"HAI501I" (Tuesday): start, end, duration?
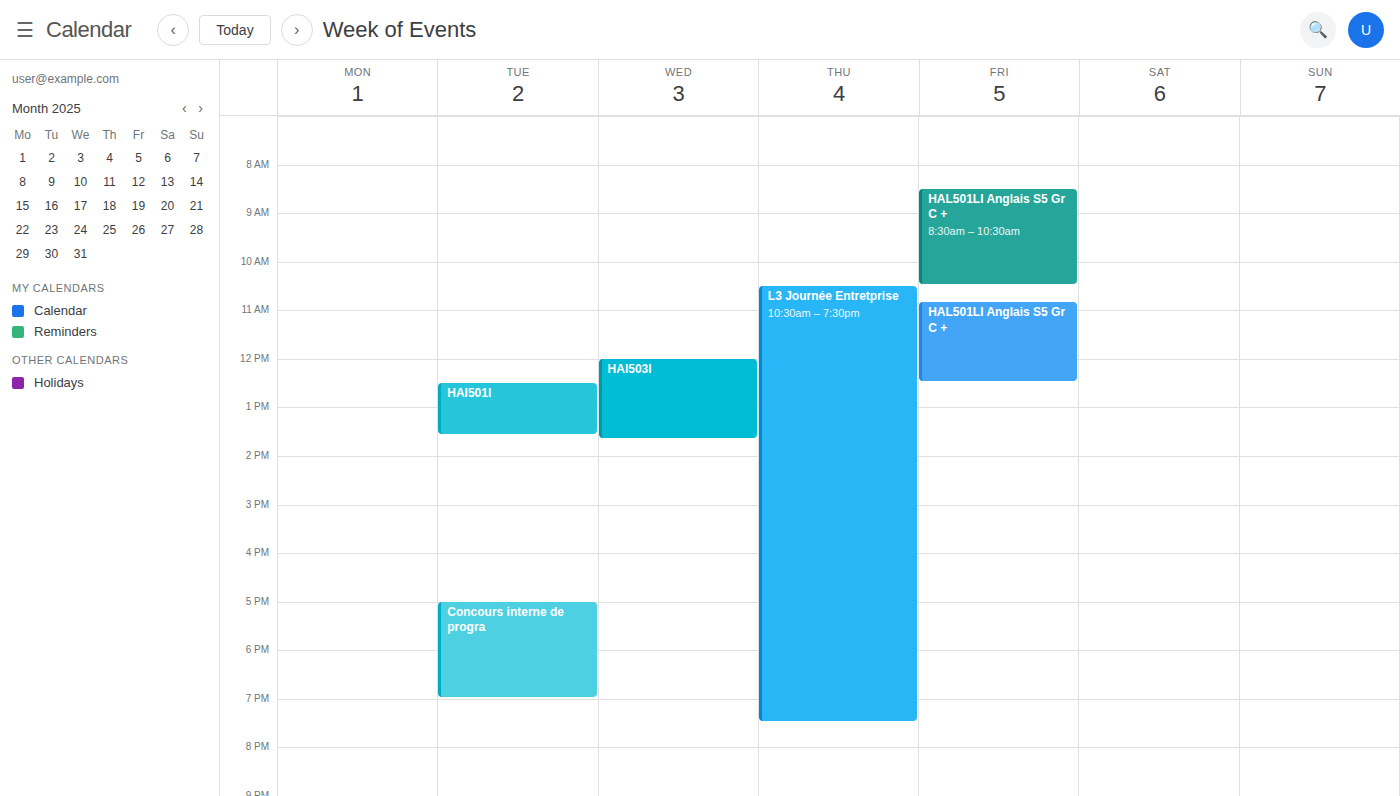
12:30 PM to 1:35 PM, 1 hour 5 minutes